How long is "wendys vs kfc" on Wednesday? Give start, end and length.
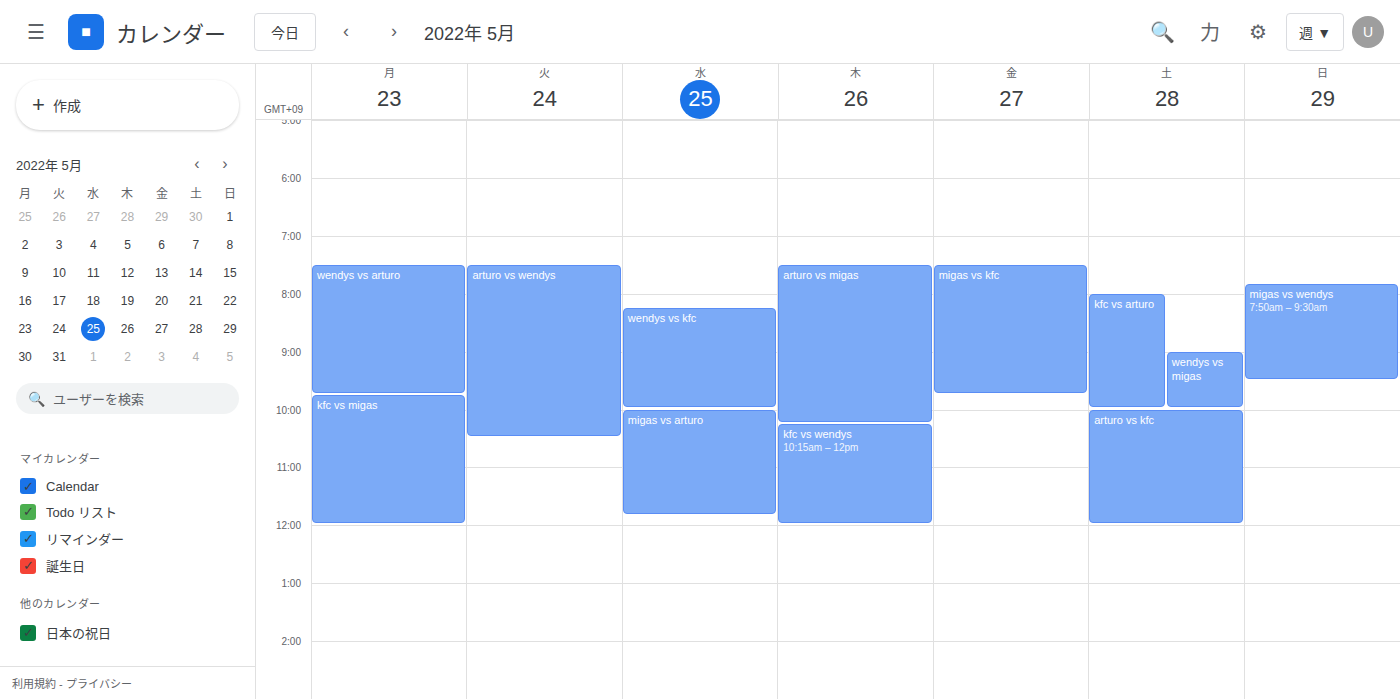
8:15 AM to 10:00 AM, 1 hour 45 minutes